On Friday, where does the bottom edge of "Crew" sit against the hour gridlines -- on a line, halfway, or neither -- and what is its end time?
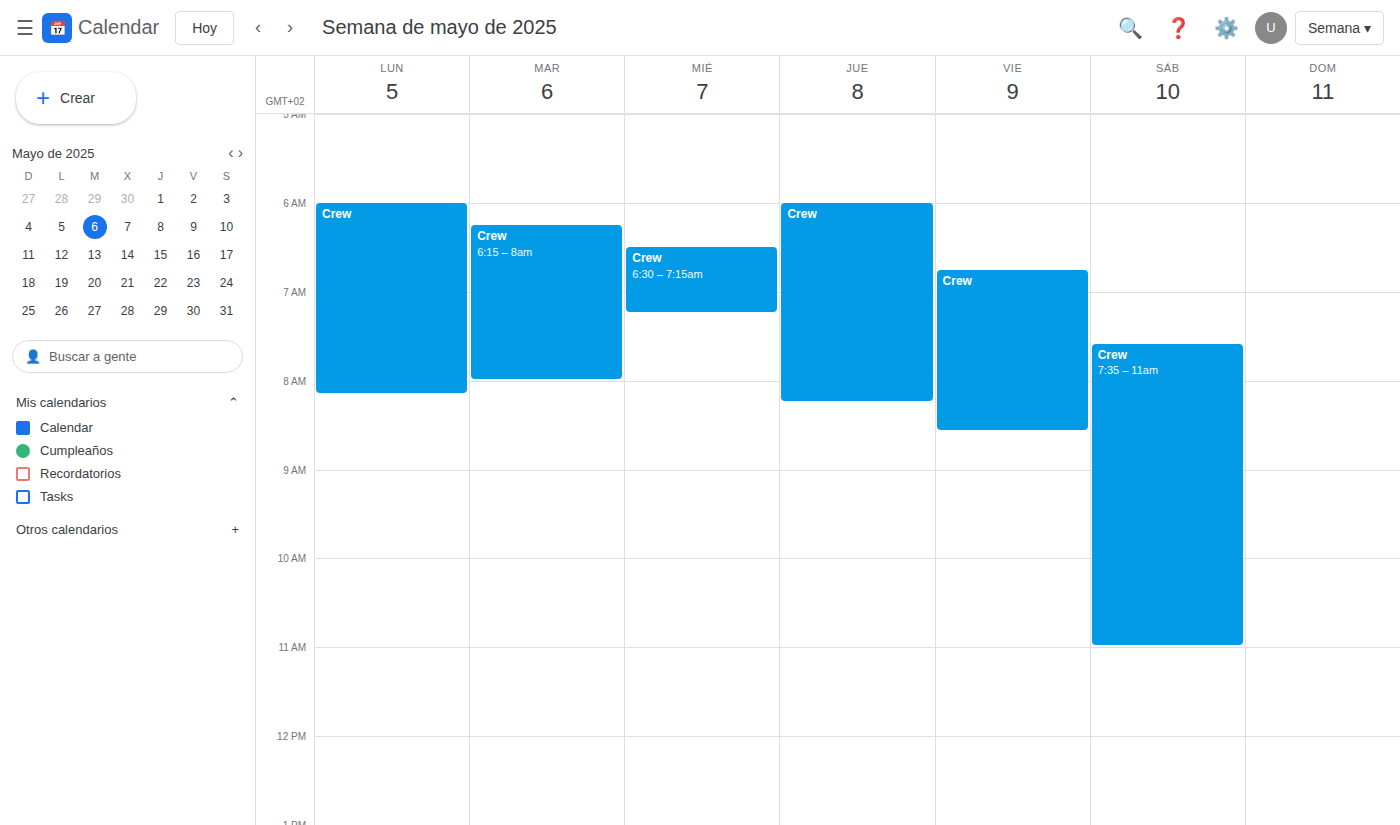
08:35 -- neither: 35 minutes below the 08:00 line and 25 minutes above the 09:00 line.